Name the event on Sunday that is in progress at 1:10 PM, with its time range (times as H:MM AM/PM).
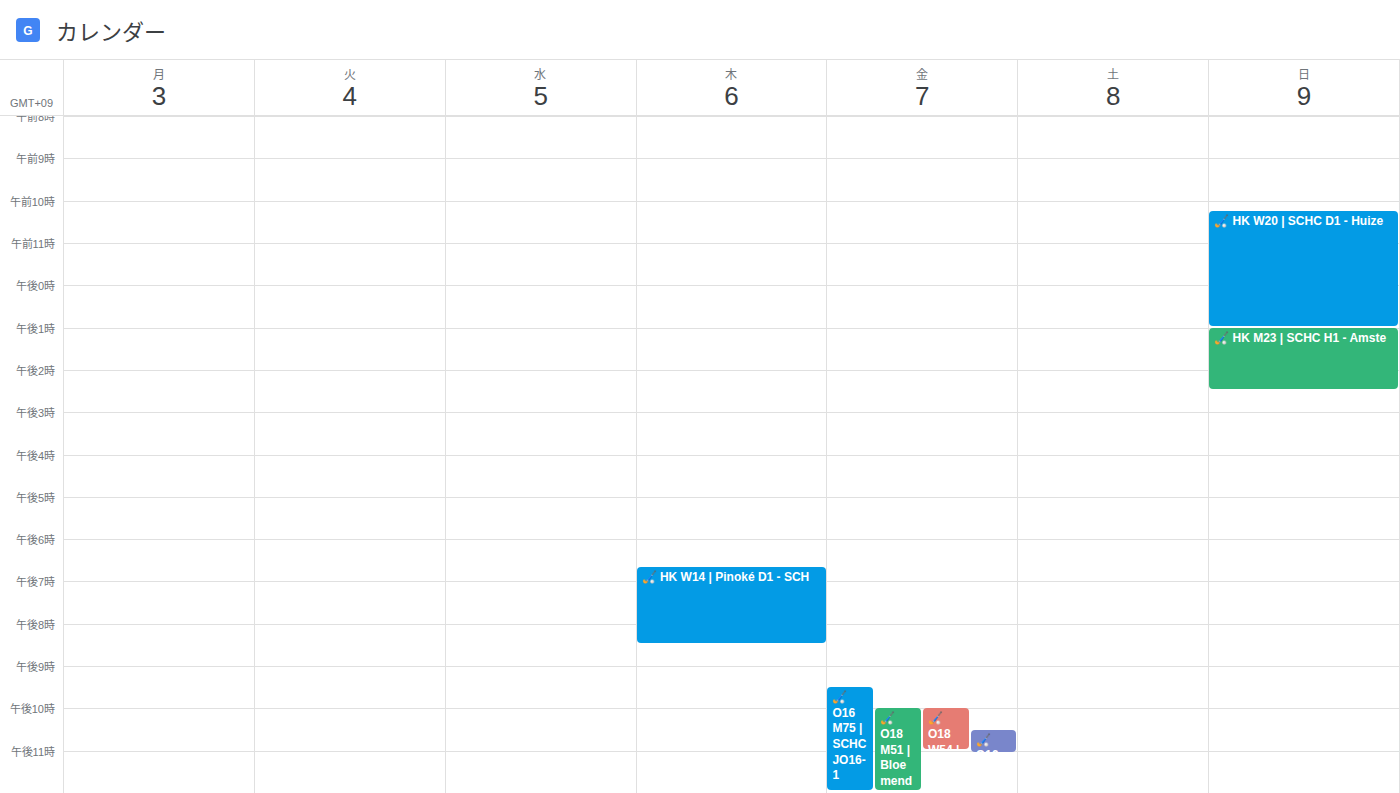
"🏑 HK M23 | SCHC H1 - Amste", 1:00 PM to 2:30 PM